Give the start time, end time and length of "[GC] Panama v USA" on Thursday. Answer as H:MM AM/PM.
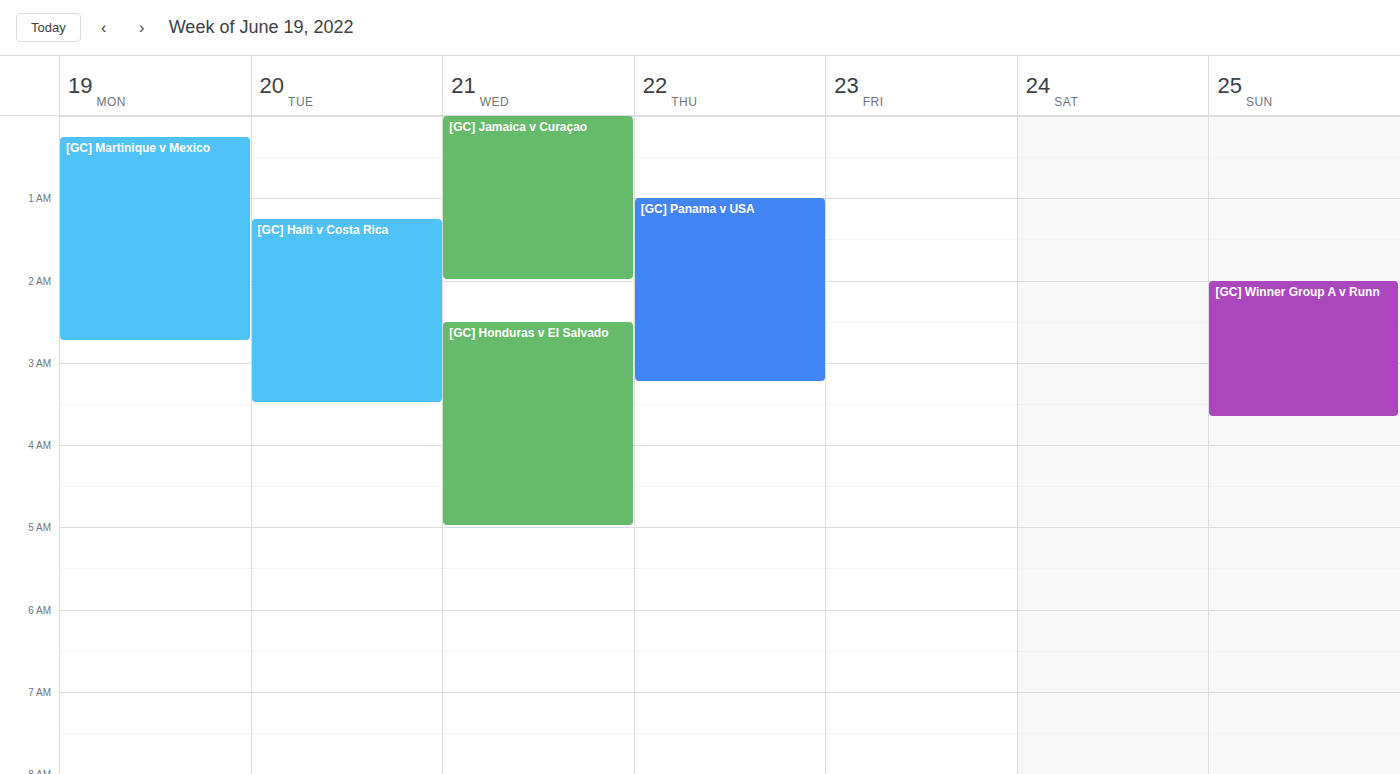
1:00 AM to 3:15 AM, 2 hours 15 minutes